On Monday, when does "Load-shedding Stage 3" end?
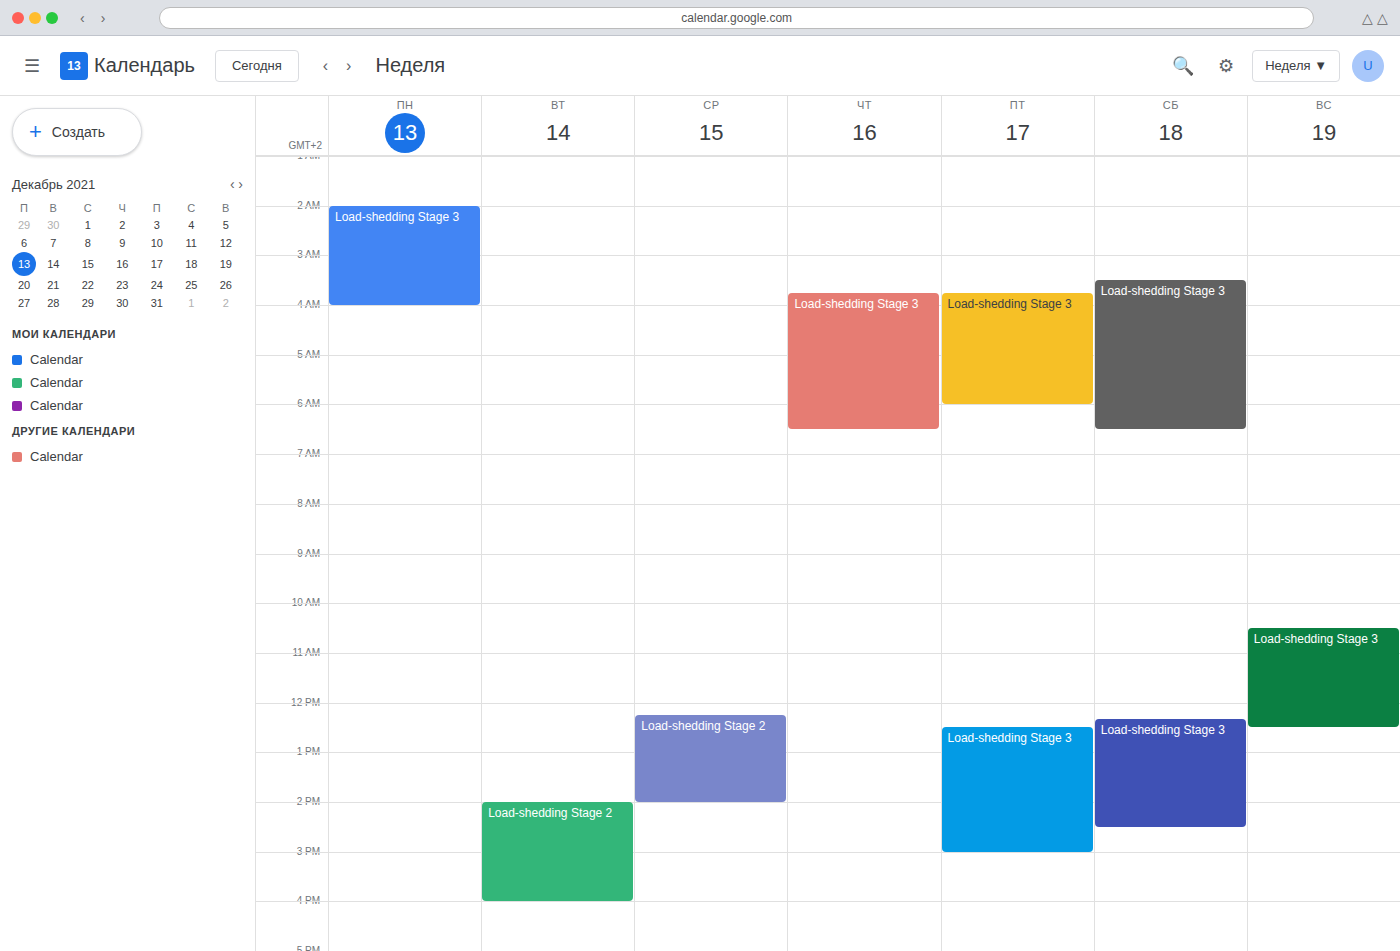
4:00 AM